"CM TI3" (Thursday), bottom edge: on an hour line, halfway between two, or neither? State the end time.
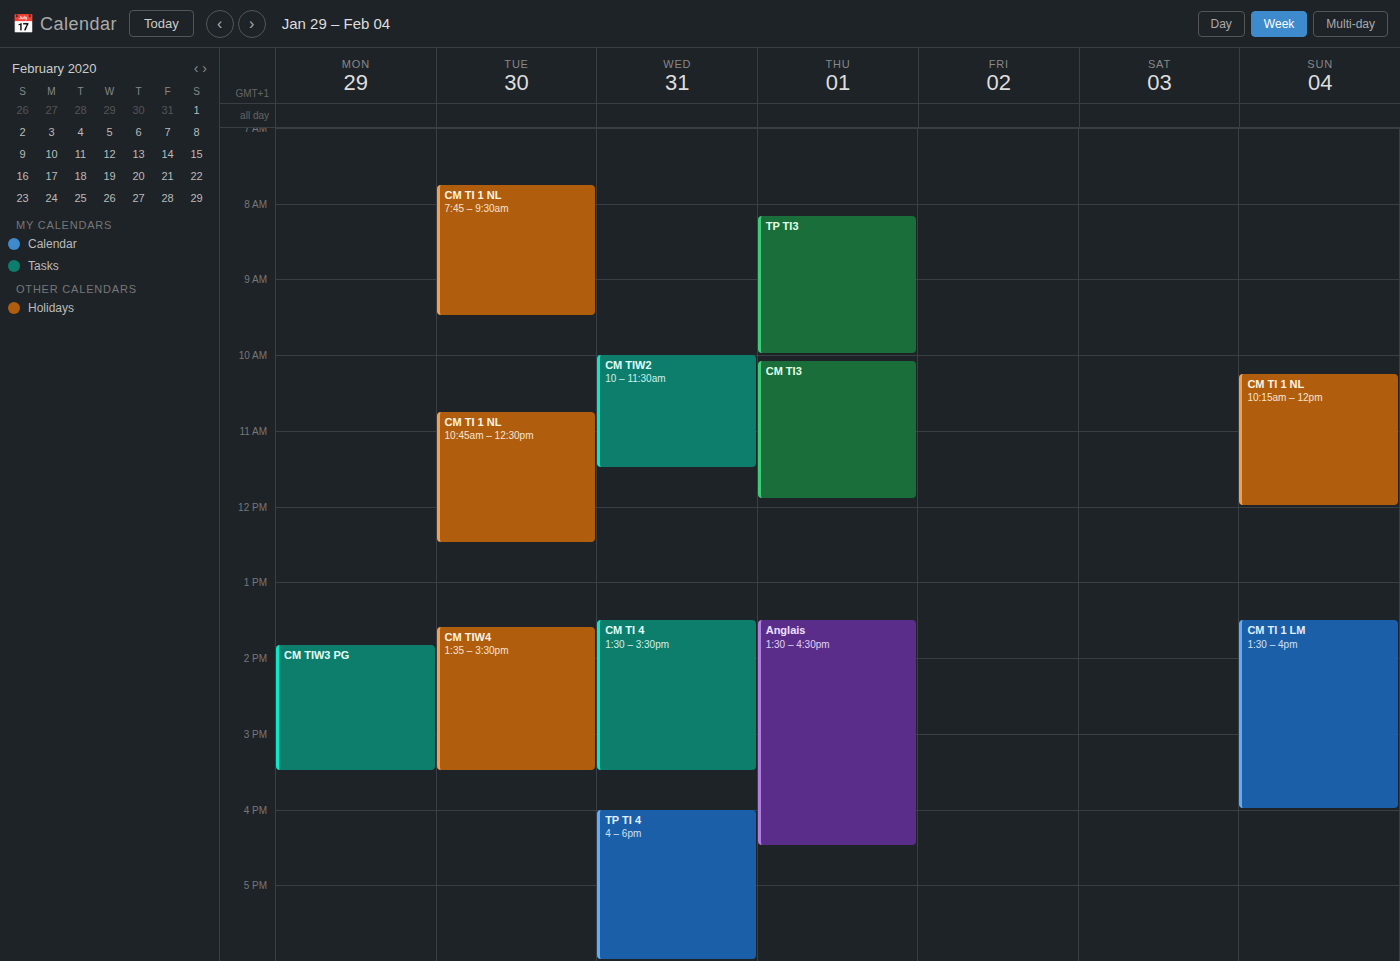
11:55 AM -- neither: 55 minutes below the 11 AM line and 5 minutes above the 12 PM line.